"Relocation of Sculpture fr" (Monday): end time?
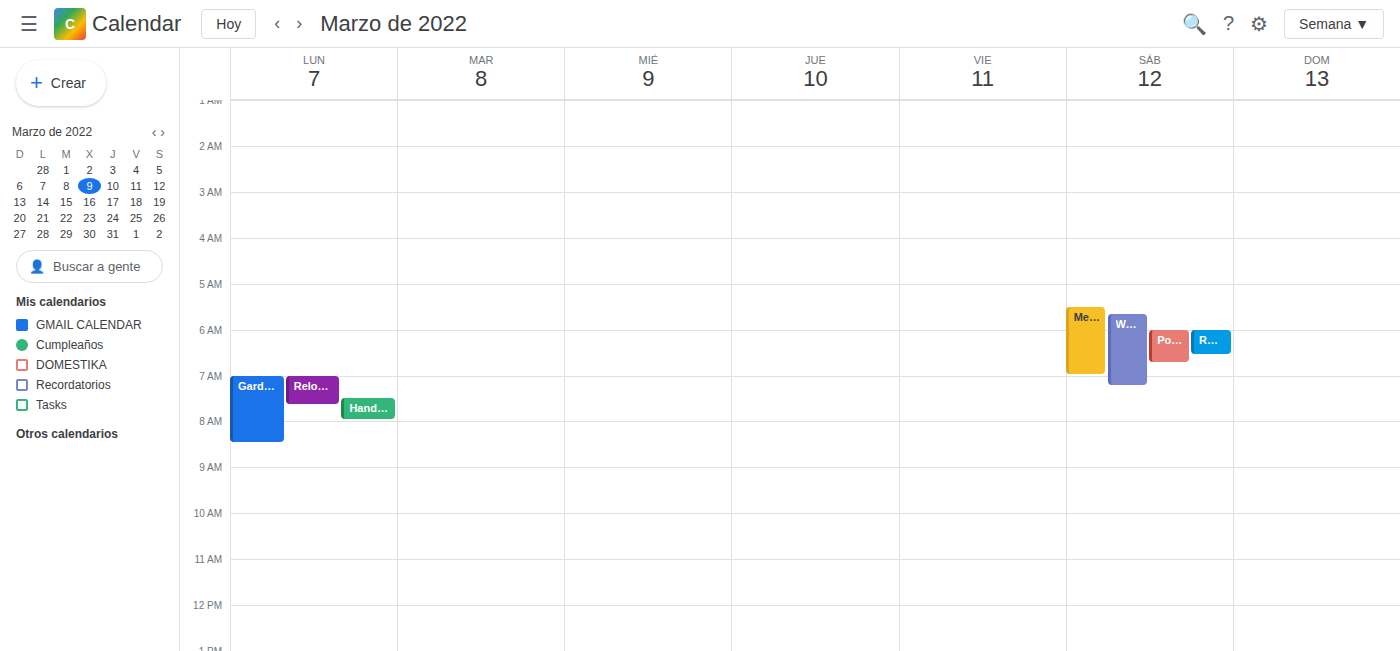
7:40 AM